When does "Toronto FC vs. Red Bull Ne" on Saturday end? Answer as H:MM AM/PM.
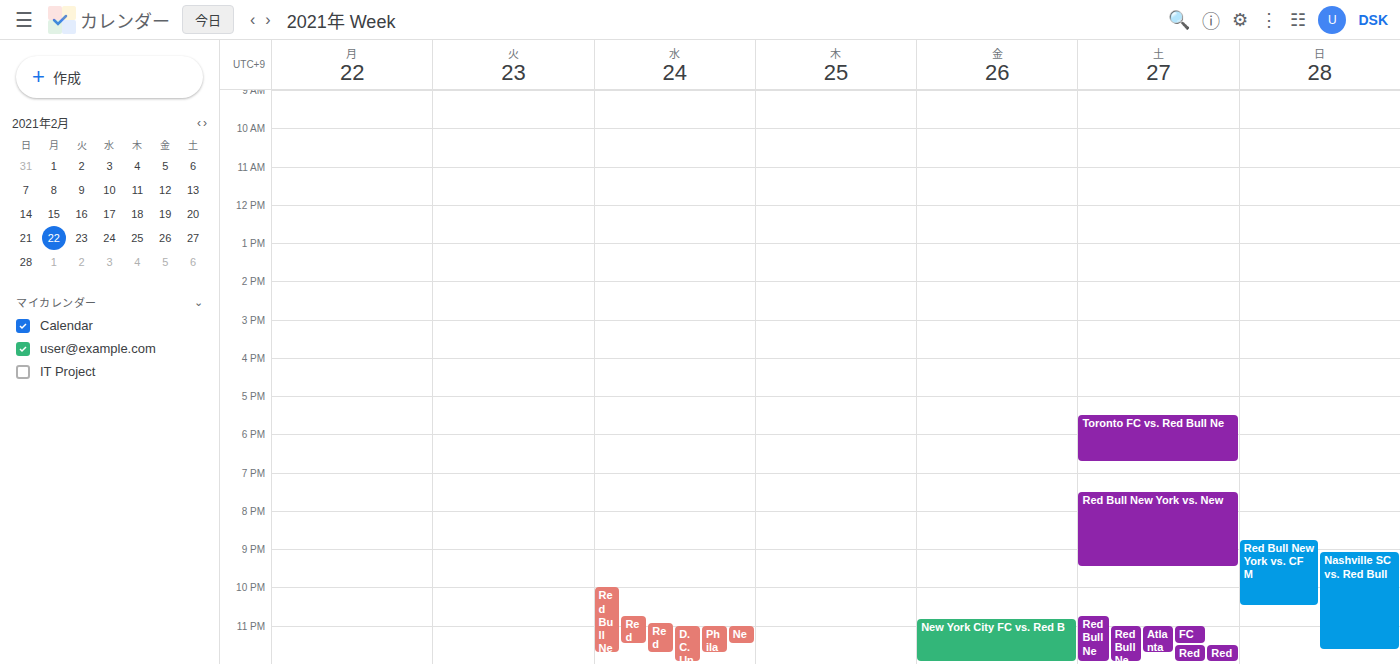
6:45 PM